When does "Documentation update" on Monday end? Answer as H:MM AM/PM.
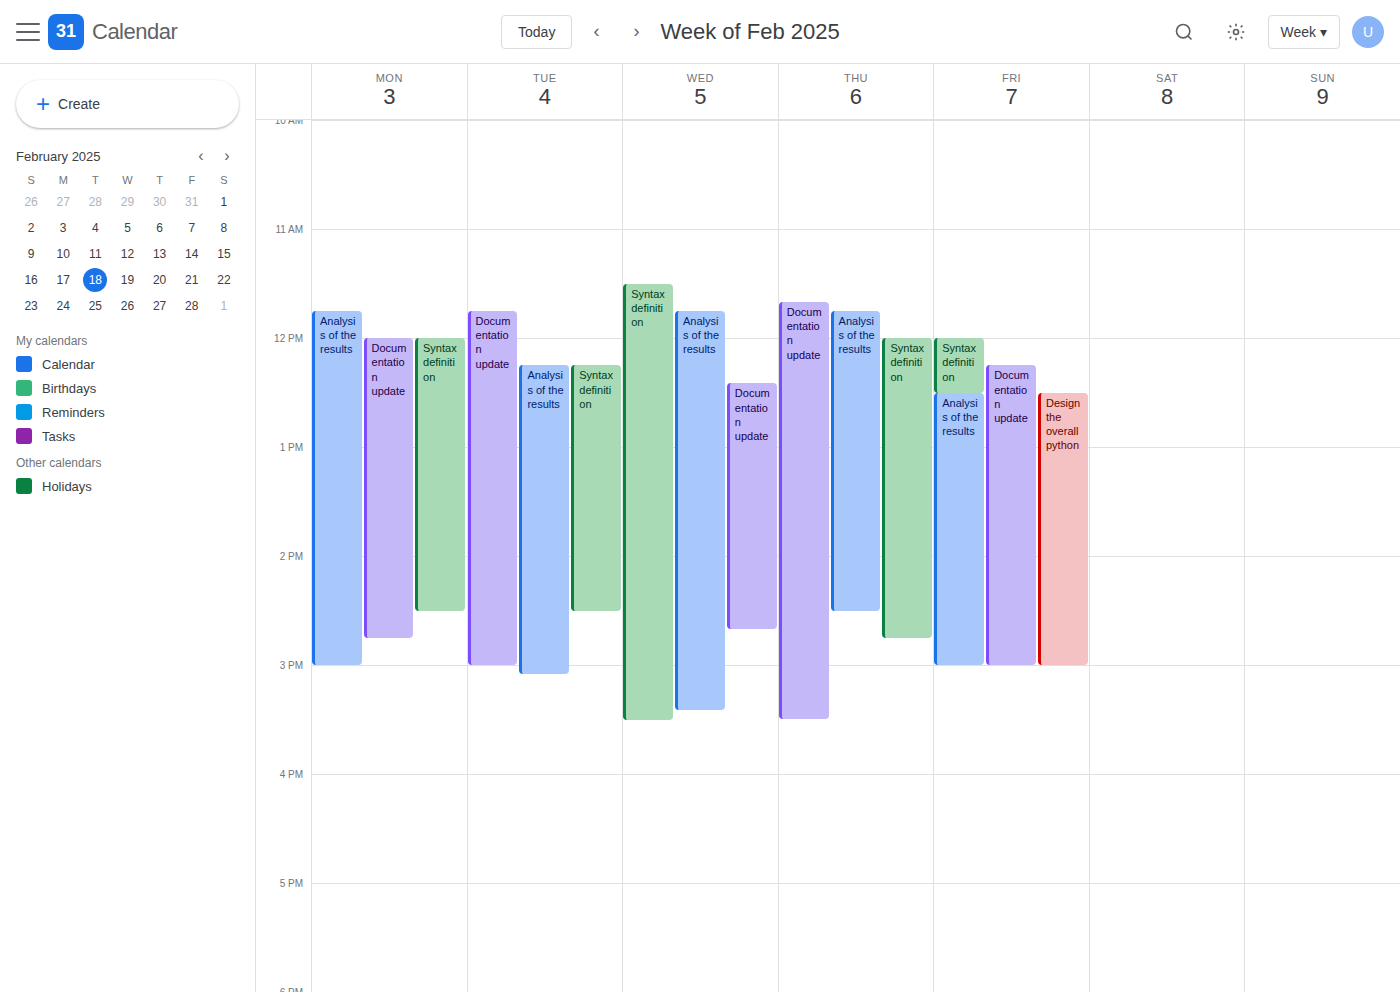
2:45 PM